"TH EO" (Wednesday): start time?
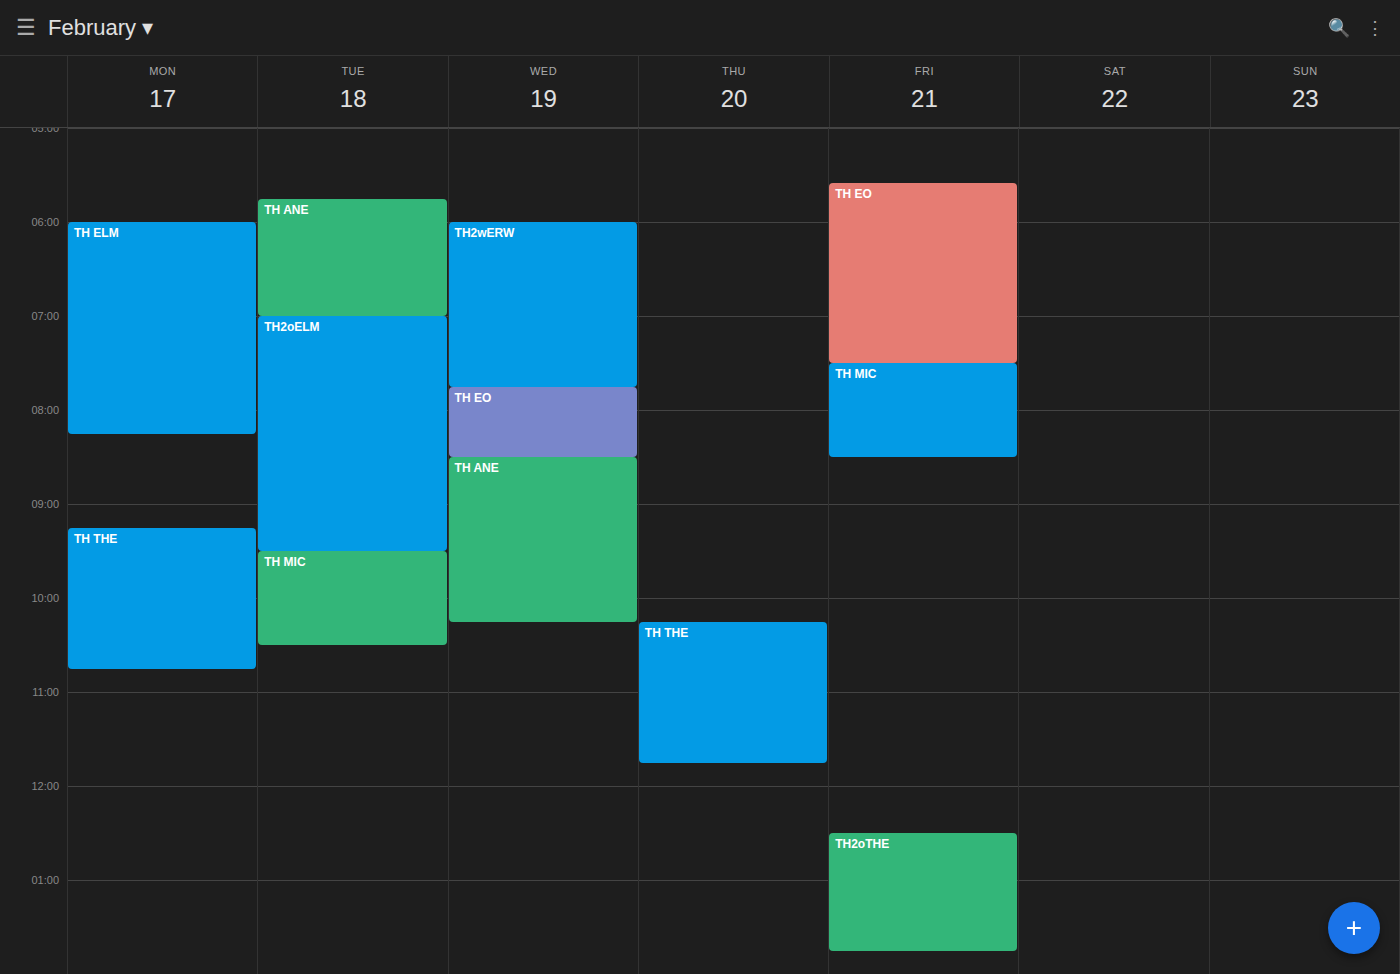
7:45 AM